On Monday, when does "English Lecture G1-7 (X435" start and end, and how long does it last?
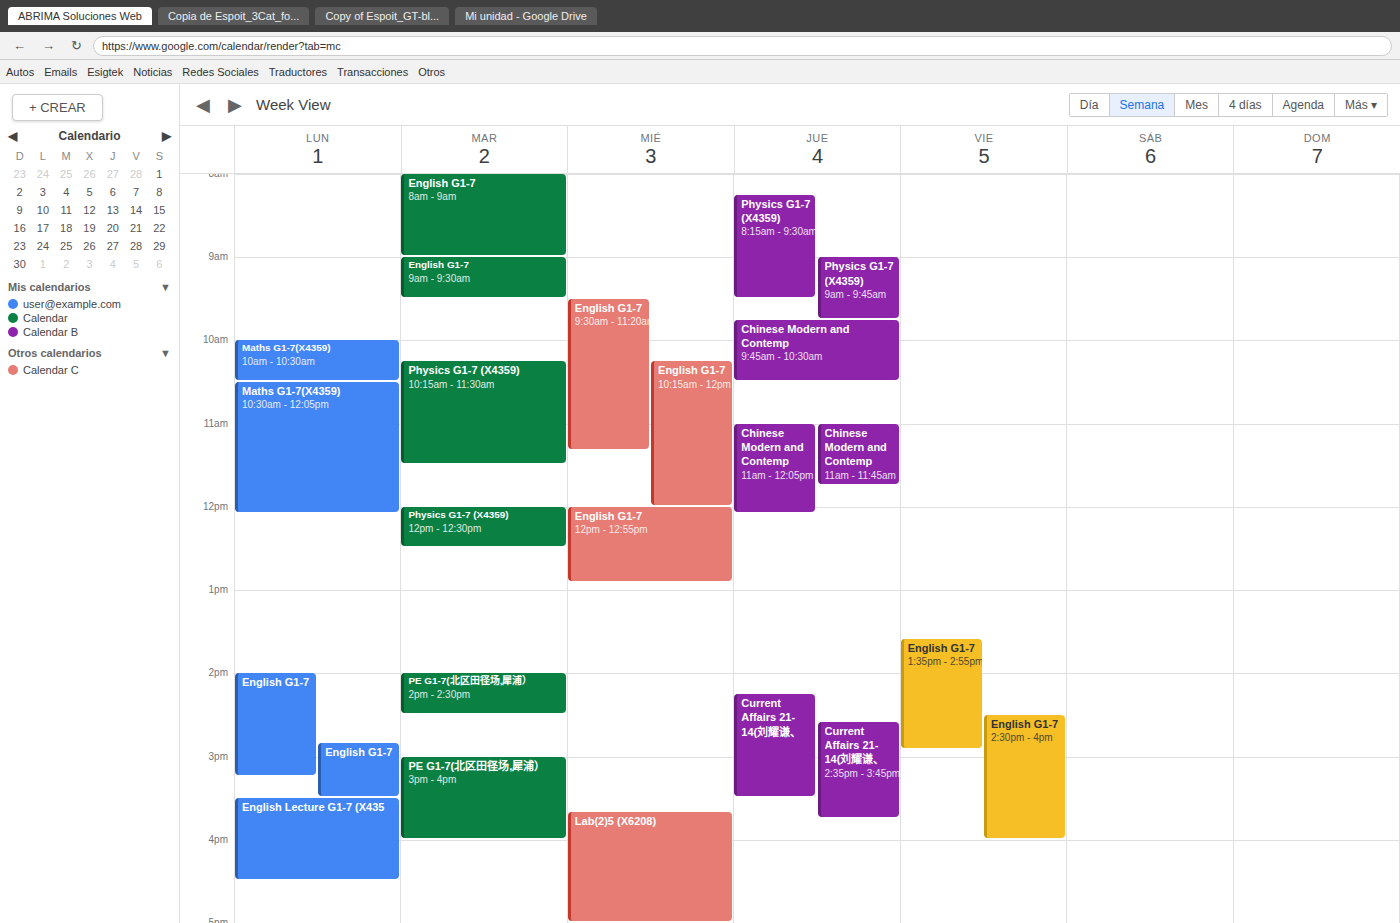
3:30 PM to 4:30 PM, 1 hour